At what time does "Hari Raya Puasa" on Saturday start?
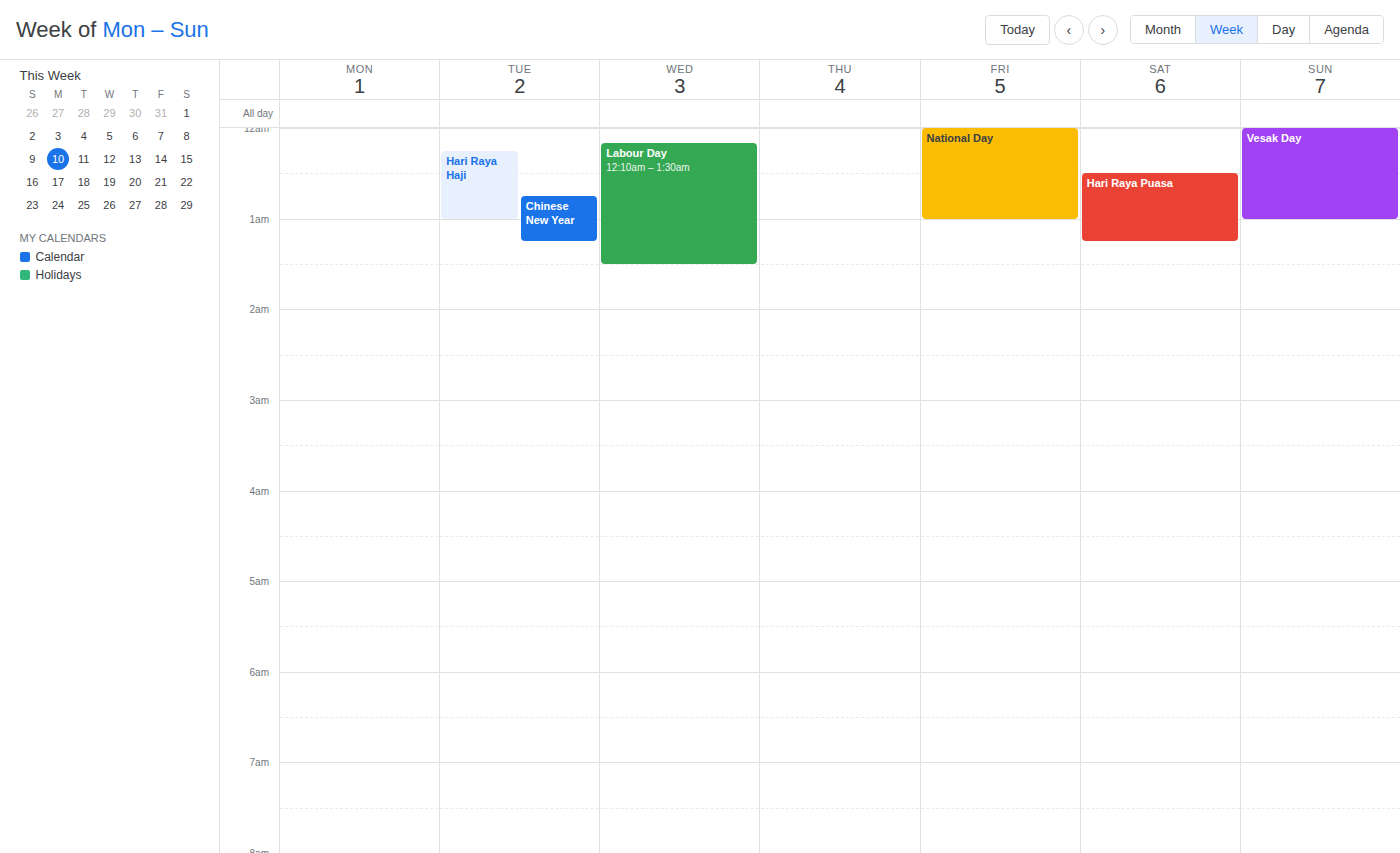
00:30